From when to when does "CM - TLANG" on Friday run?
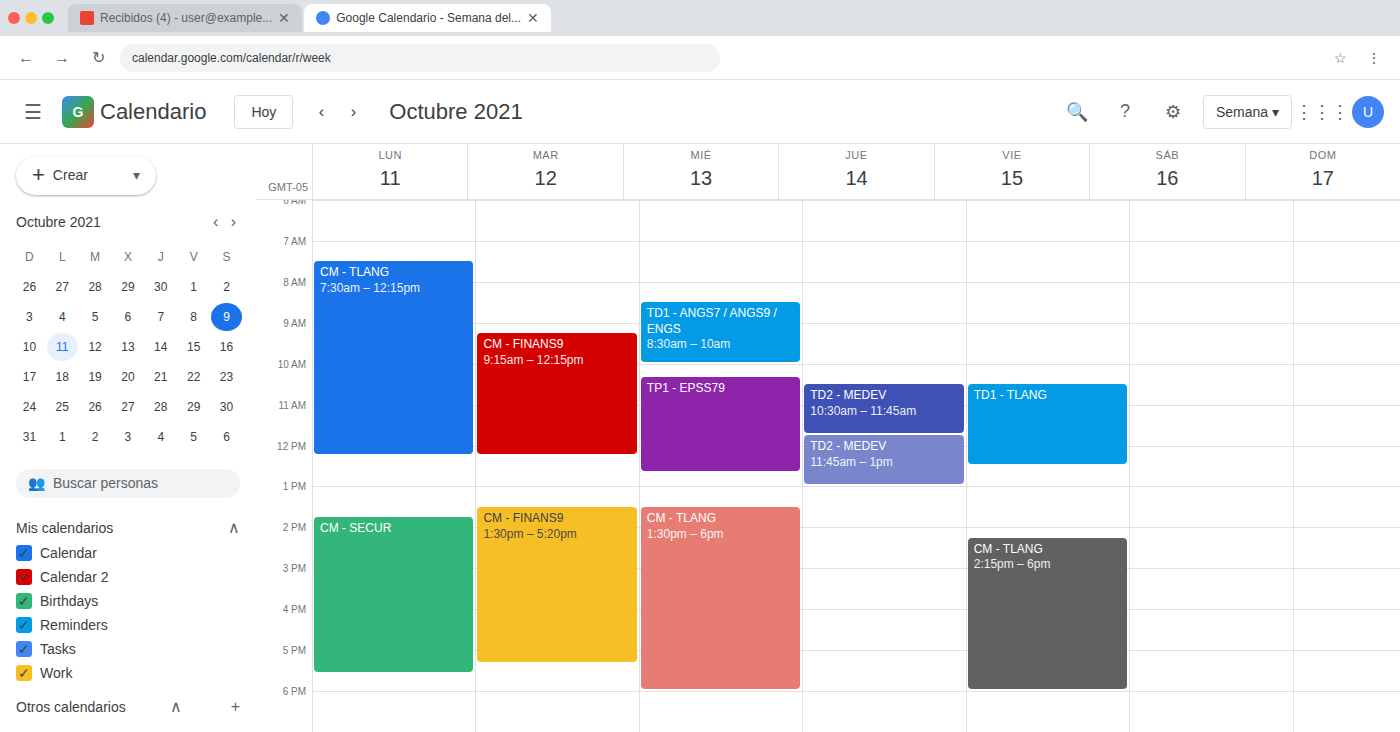
14:15 to 18:00